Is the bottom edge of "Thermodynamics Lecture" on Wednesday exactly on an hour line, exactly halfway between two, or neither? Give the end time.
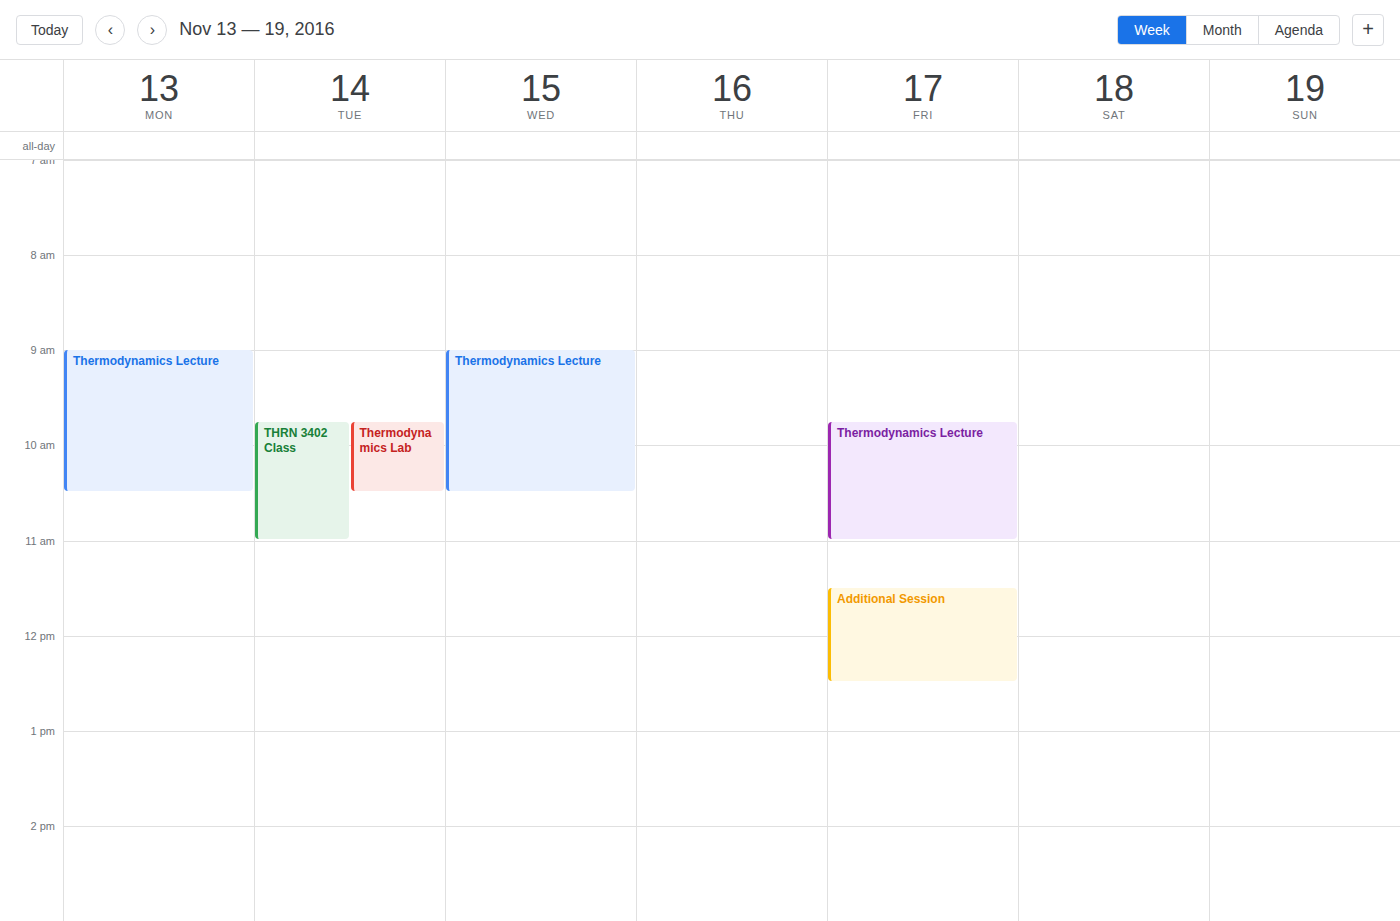
10:30 AM -- halfway between the 10 AM and 11 AM lines.